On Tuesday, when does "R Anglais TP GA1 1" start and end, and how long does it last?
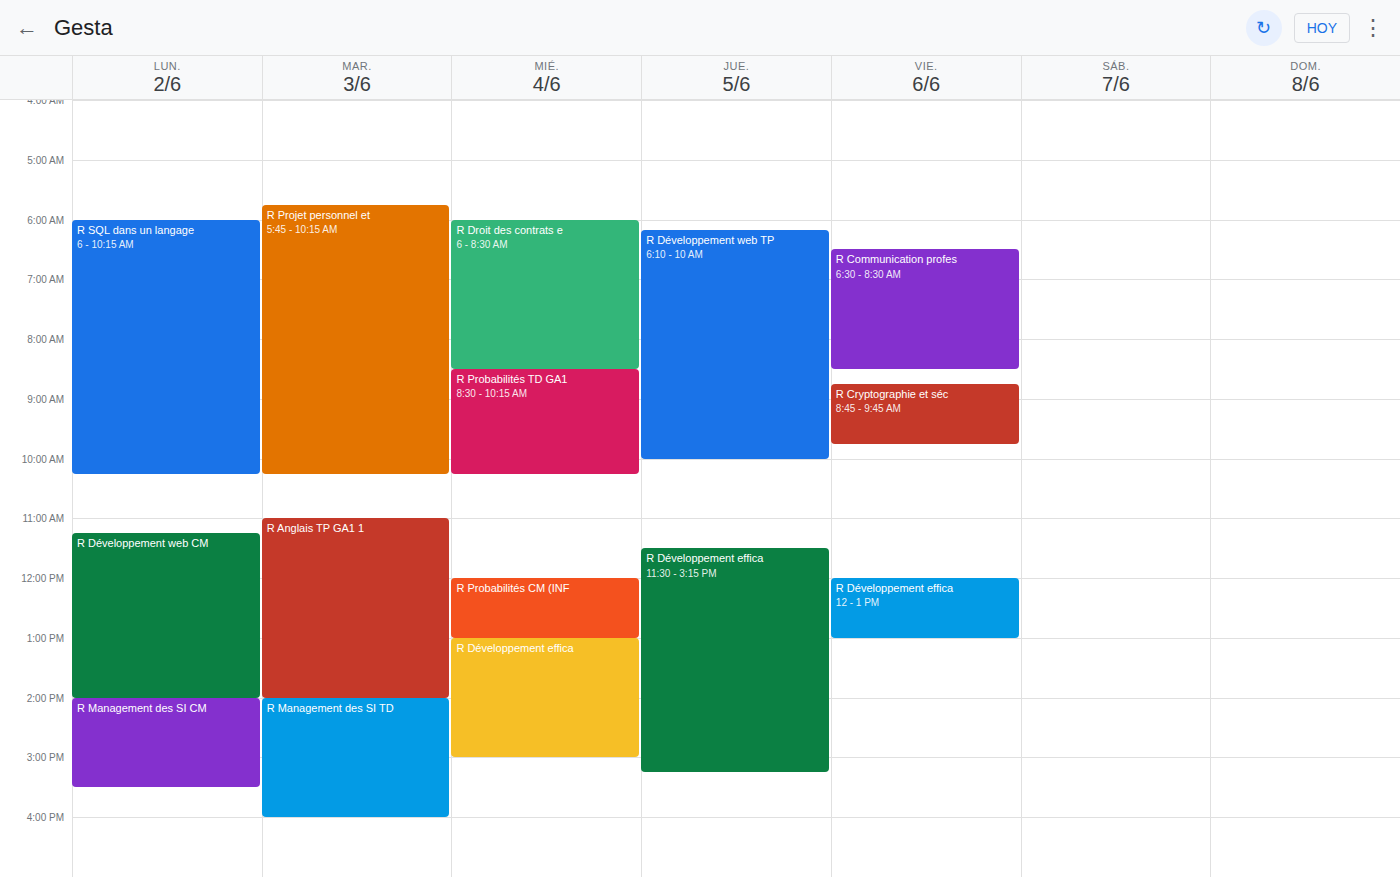
11:00 AM to 2:00 PM, 3 hours